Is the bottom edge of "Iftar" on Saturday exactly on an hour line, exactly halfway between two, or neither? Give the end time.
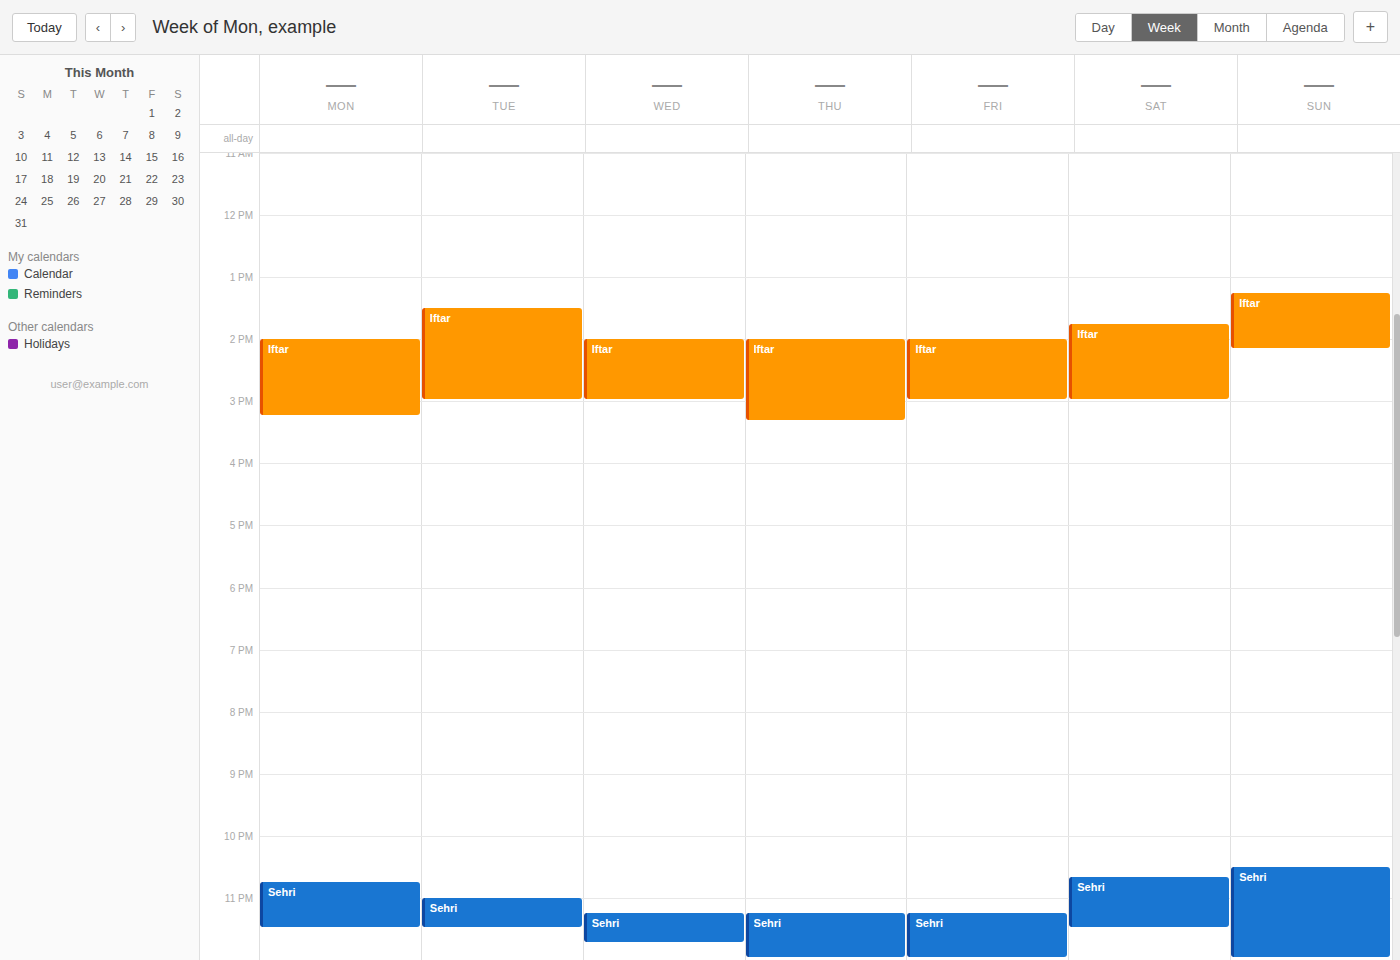
15:00 -- exactly on the 15:00 line.